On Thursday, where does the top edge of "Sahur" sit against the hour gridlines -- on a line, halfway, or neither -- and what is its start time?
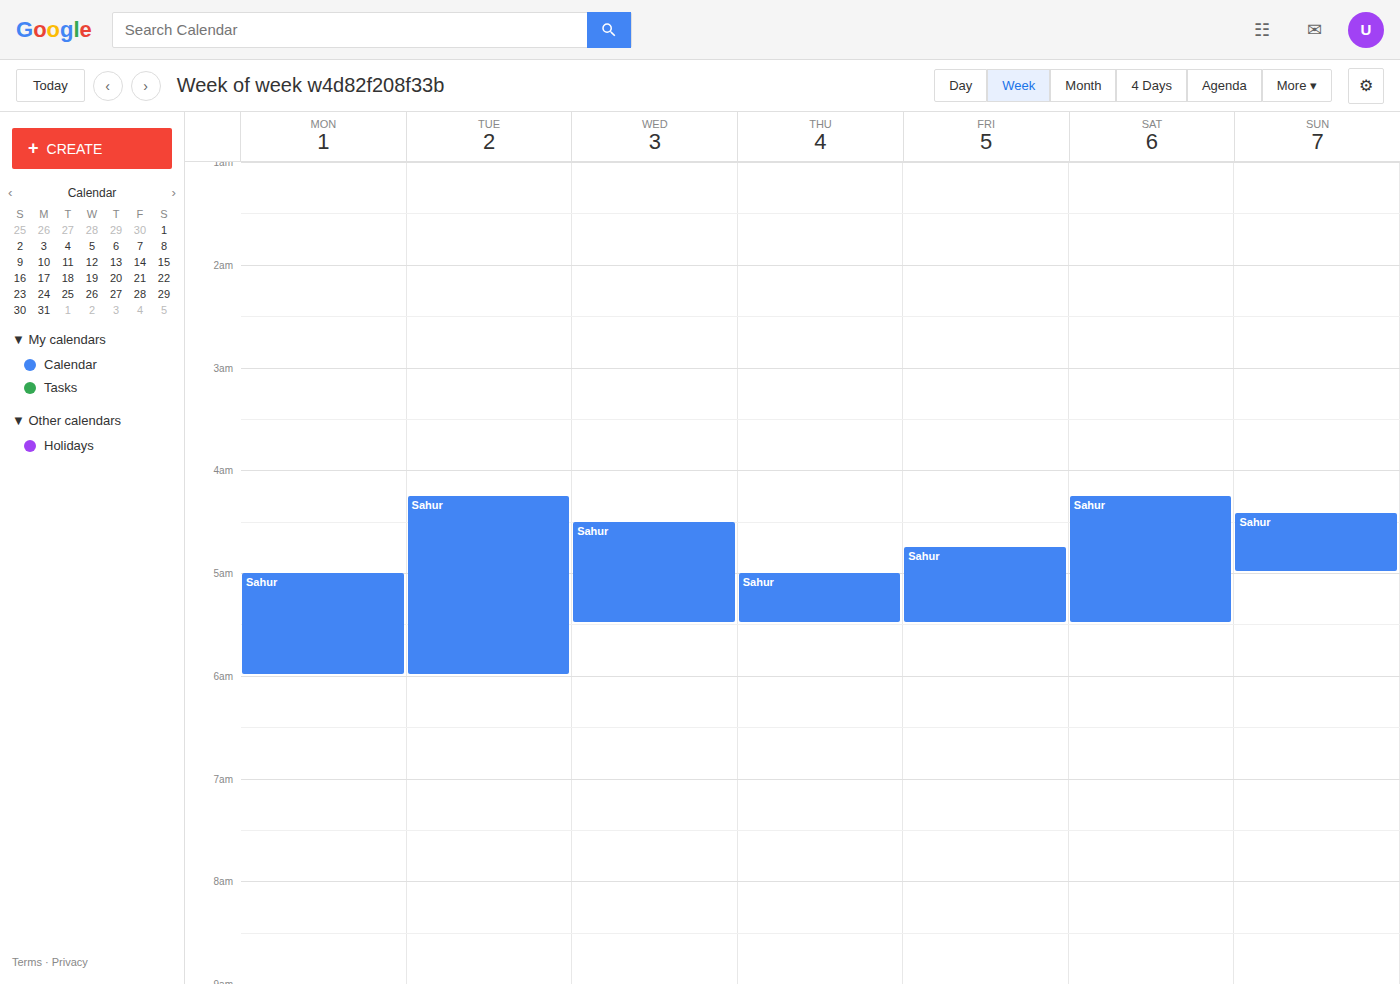
5:00 AM -- exactly on the 5 AM line.